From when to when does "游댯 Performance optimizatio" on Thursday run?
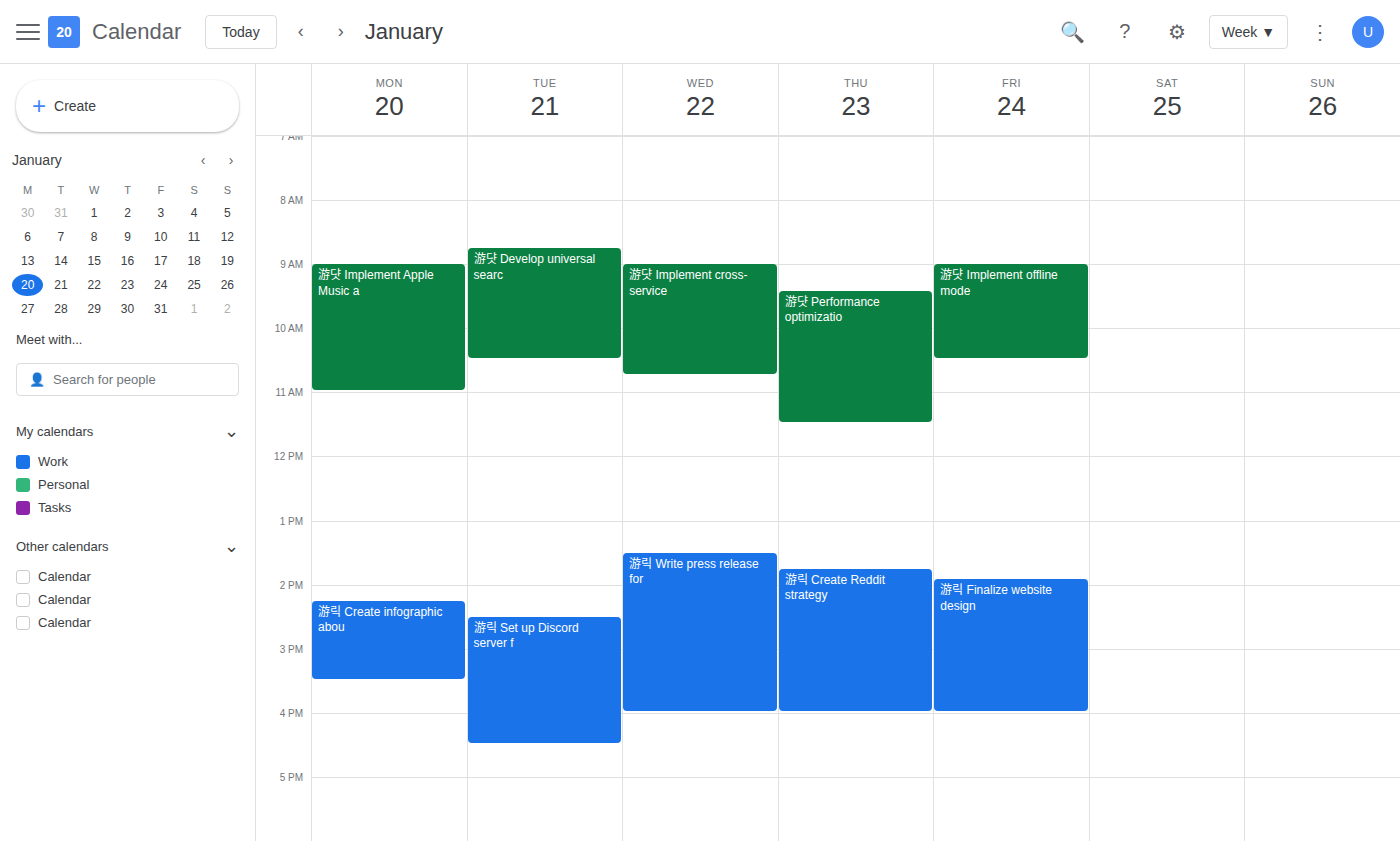
9:25 AM to 11:30 AM